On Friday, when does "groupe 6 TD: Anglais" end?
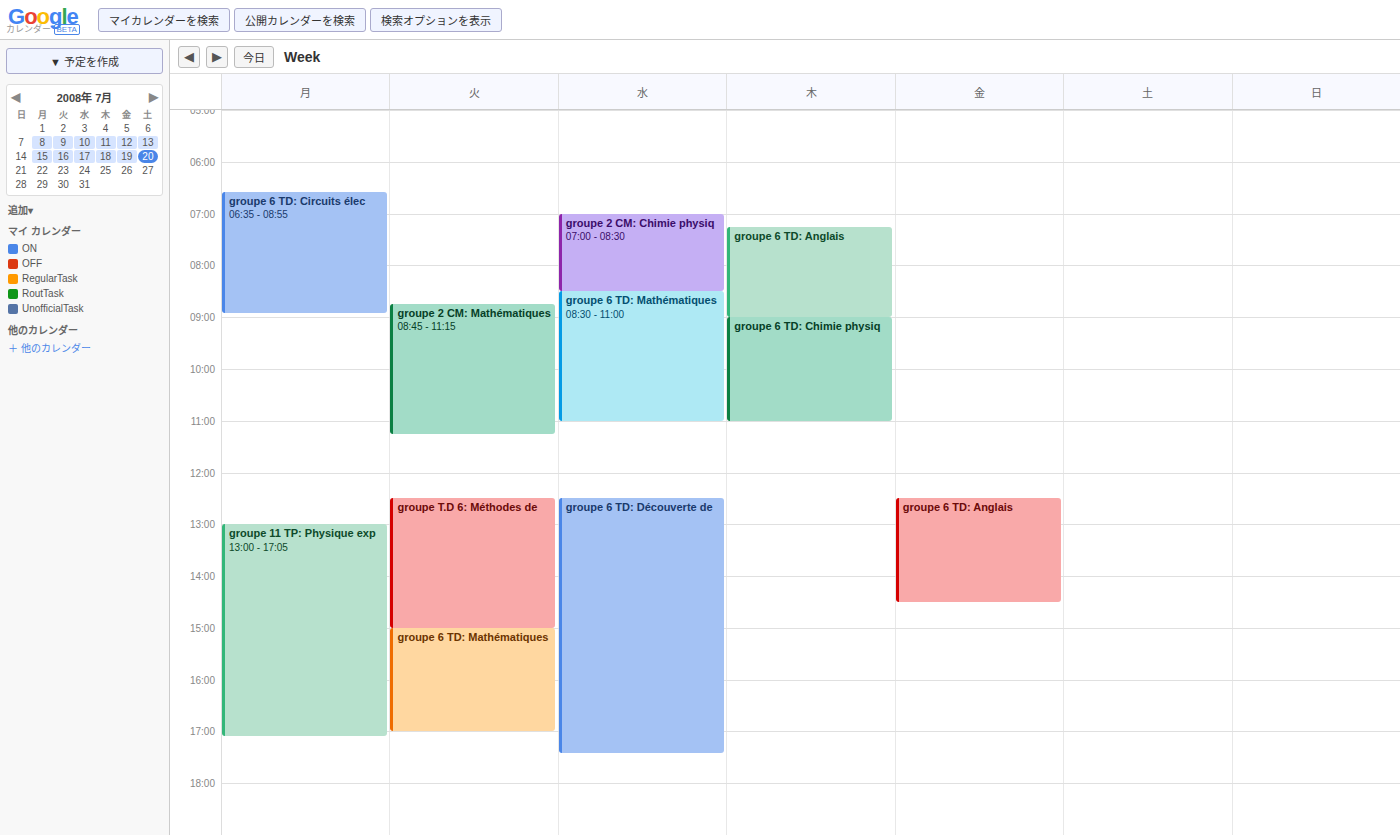
2:30 PM